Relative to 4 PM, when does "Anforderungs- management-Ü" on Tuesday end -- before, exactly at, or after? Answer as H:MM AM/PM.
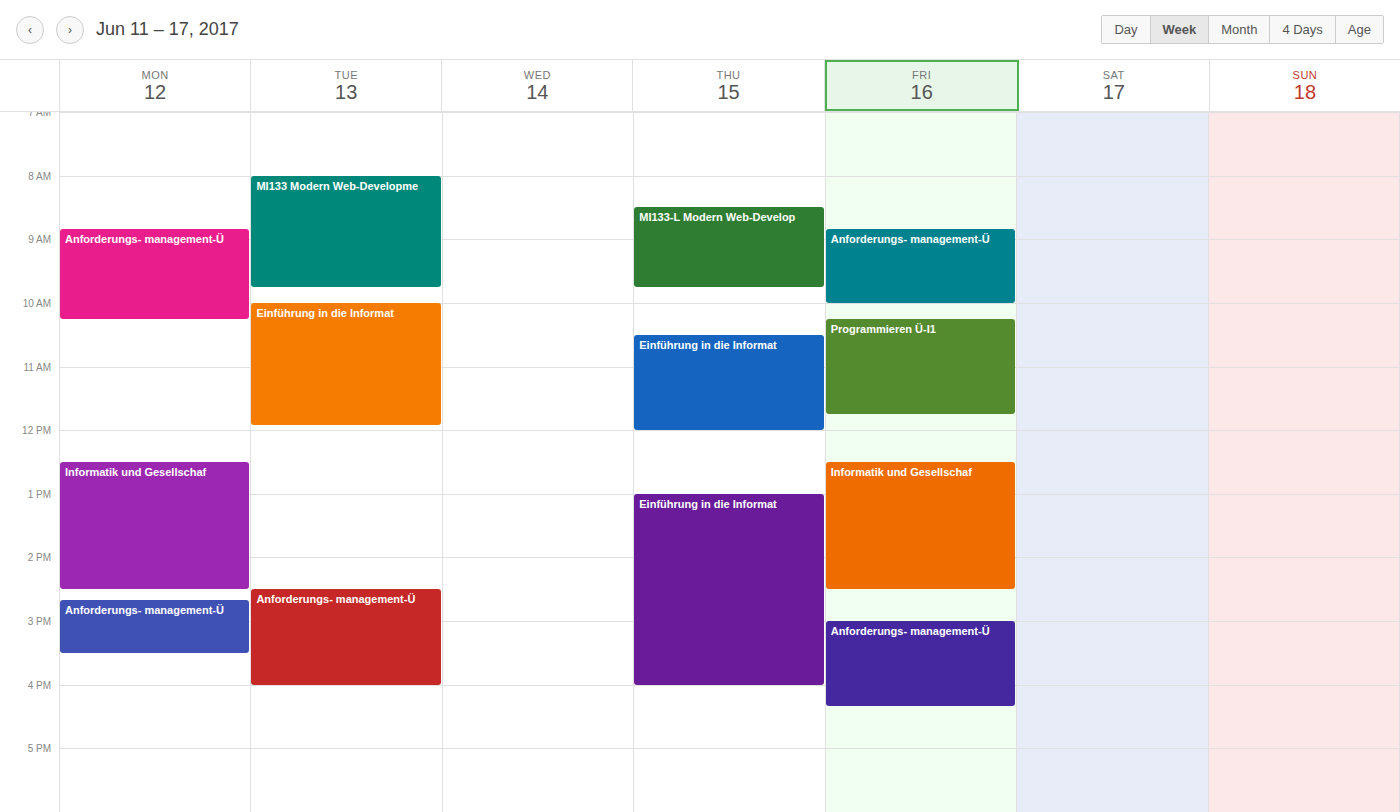
4:00 PM -- exactly at 4 PM, on the 4 PM line.